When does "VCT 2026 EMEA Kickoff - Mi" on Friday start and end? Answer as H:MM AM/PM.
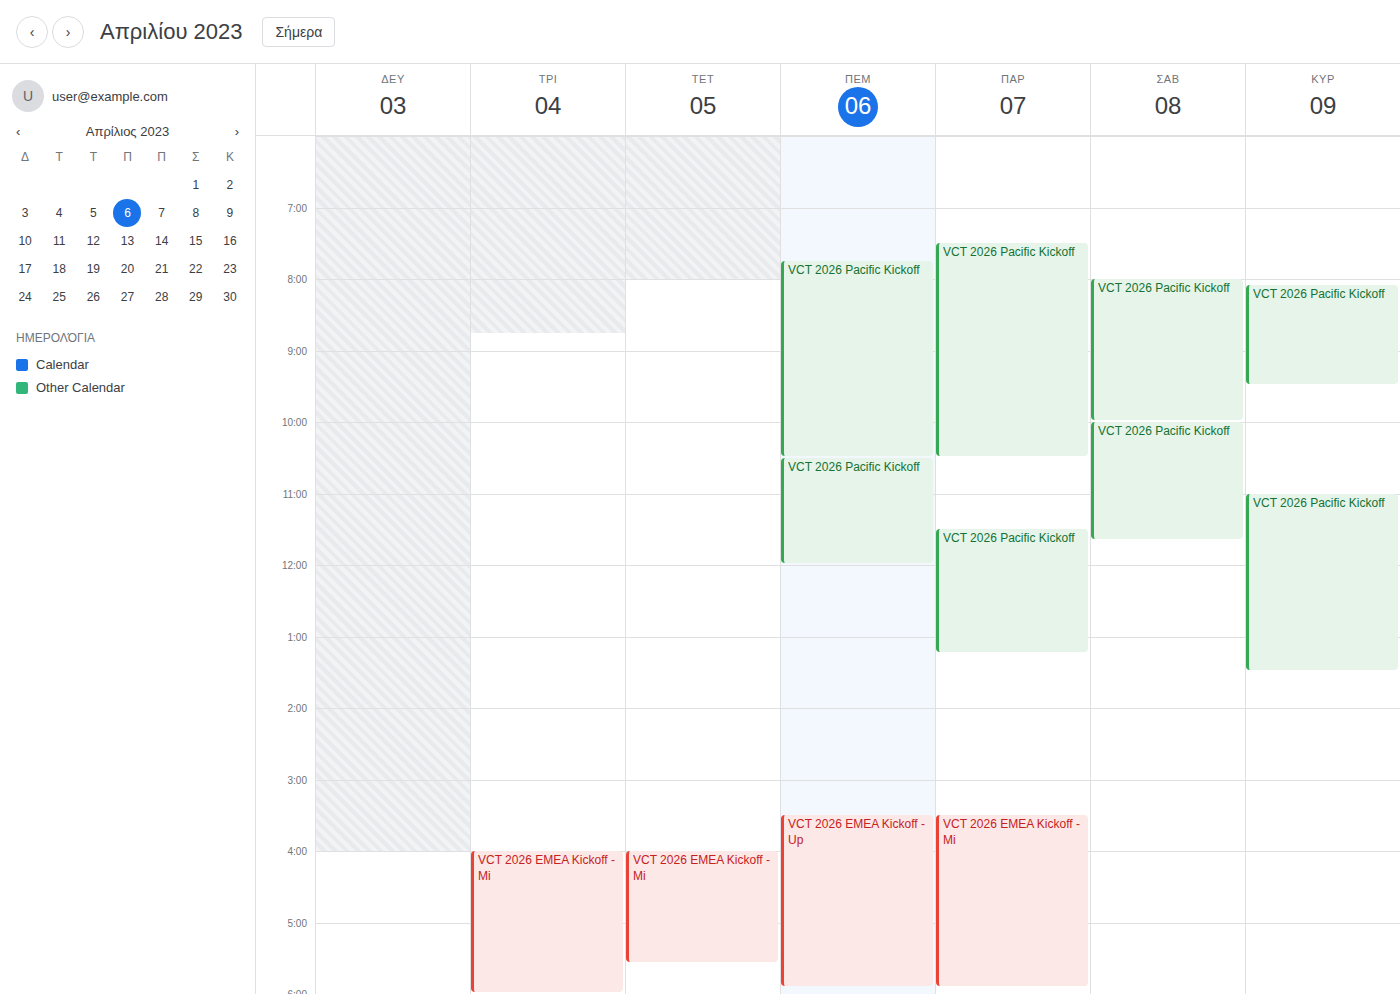
3:30 PM to 5:55 PM